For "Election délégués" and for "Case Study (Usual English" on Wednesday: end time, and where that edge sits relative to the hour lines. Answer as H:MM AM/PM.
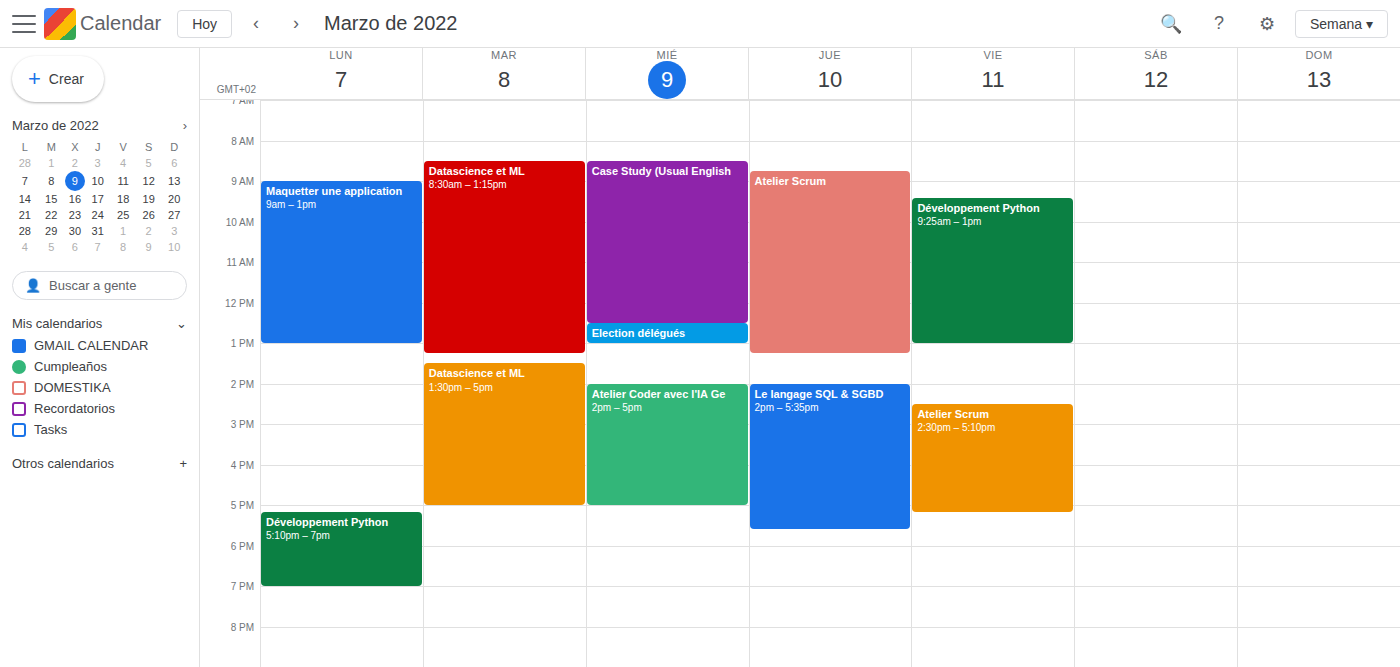
"Election délégués": 1:00 PM, exactly on the 1 PM line. "Case Study (Usual English": 12:30 PM, halfway between the 12 PM and 1 PM lines.